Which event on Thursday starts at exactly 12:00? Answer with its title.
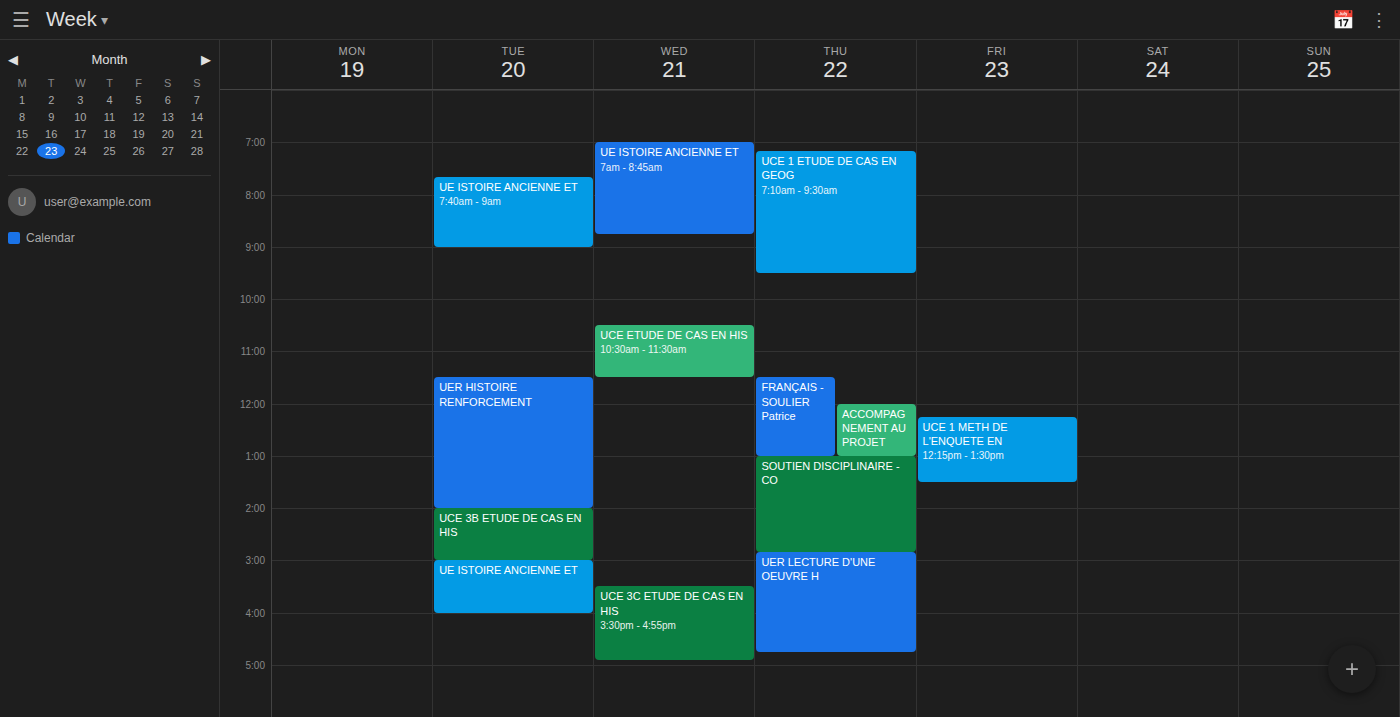
"ACCOMPAGNEMENT AU PROJET"